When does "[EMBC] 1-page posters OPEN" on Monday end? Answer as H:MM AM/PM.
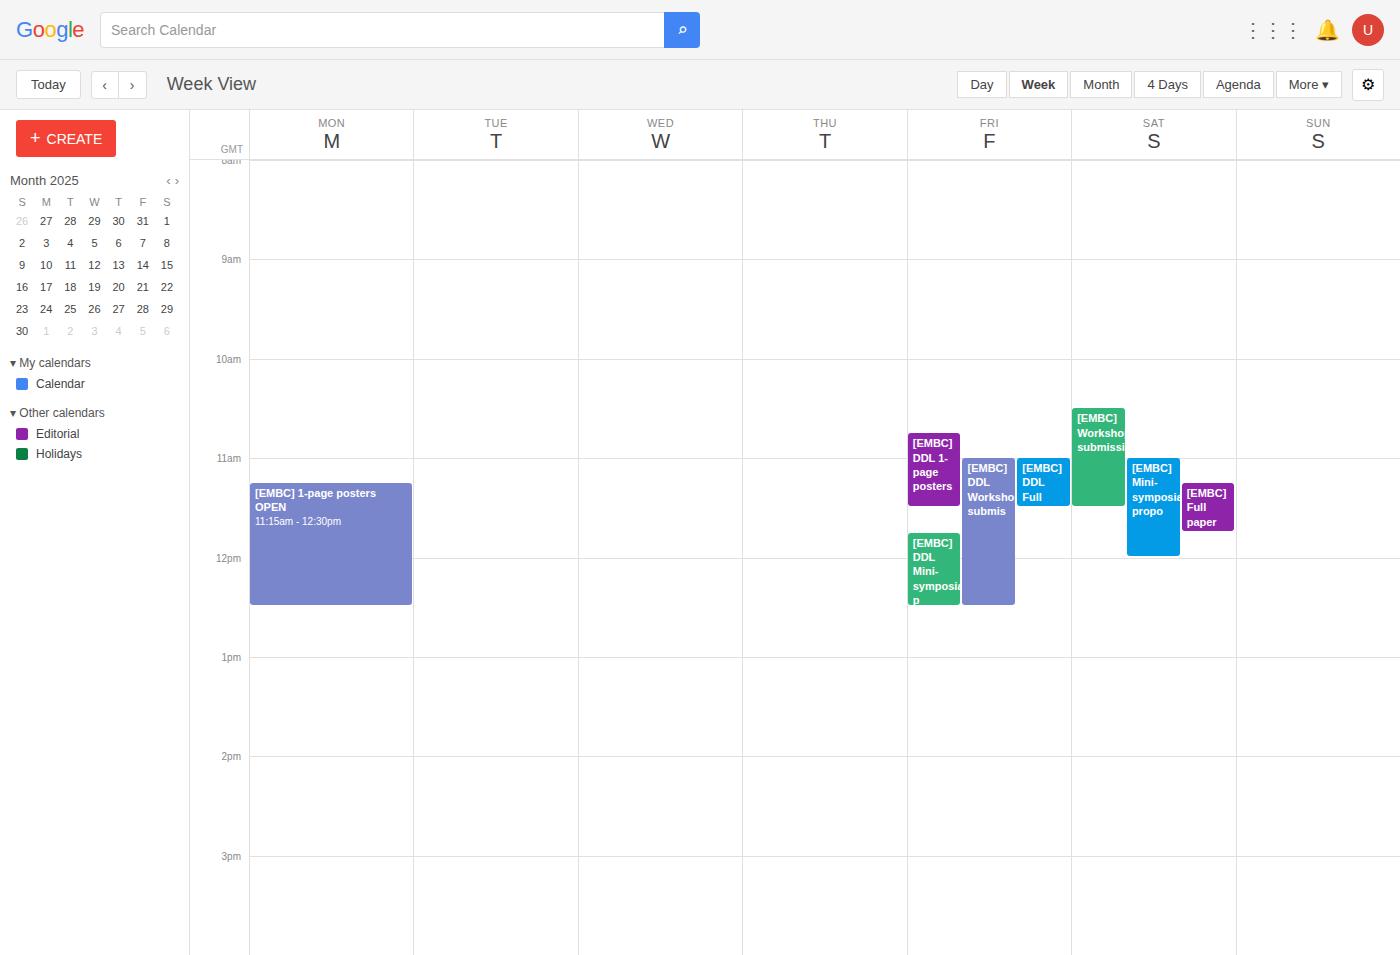
12:30 PM